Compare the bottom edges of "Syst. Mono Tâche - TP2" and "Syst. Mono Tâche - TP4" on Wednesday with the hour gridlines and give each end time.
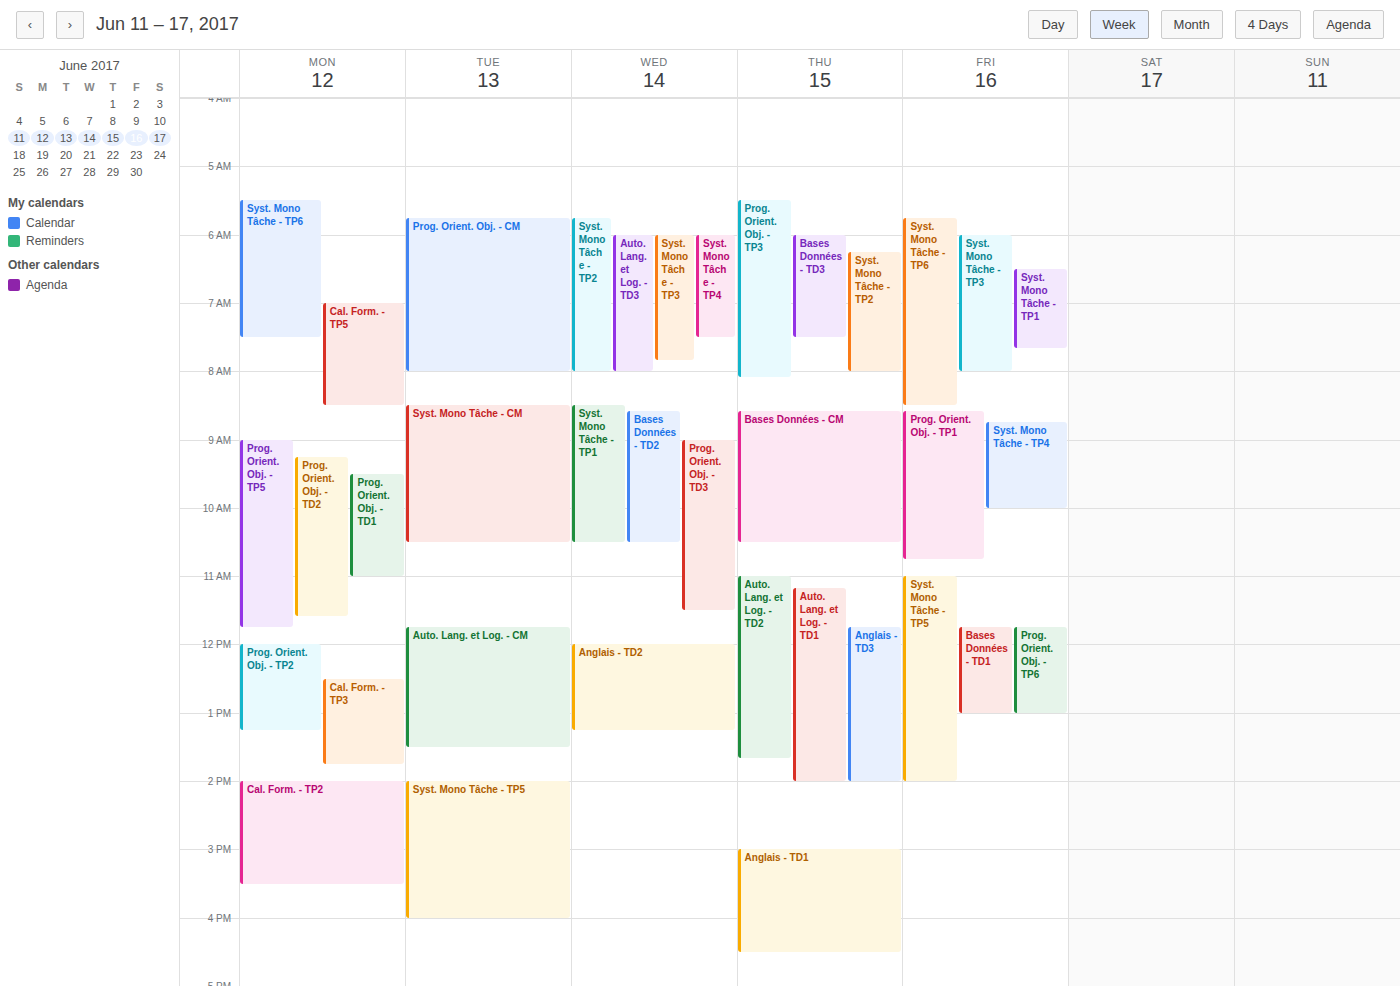
"Syst. Mono Tâche - TP2": 8:00 AM, exactly on the 8 AM line. "Syst. Mono Tâche - TP4": 7:30 AM, halfway between the 7 AM and 8 AM lines.